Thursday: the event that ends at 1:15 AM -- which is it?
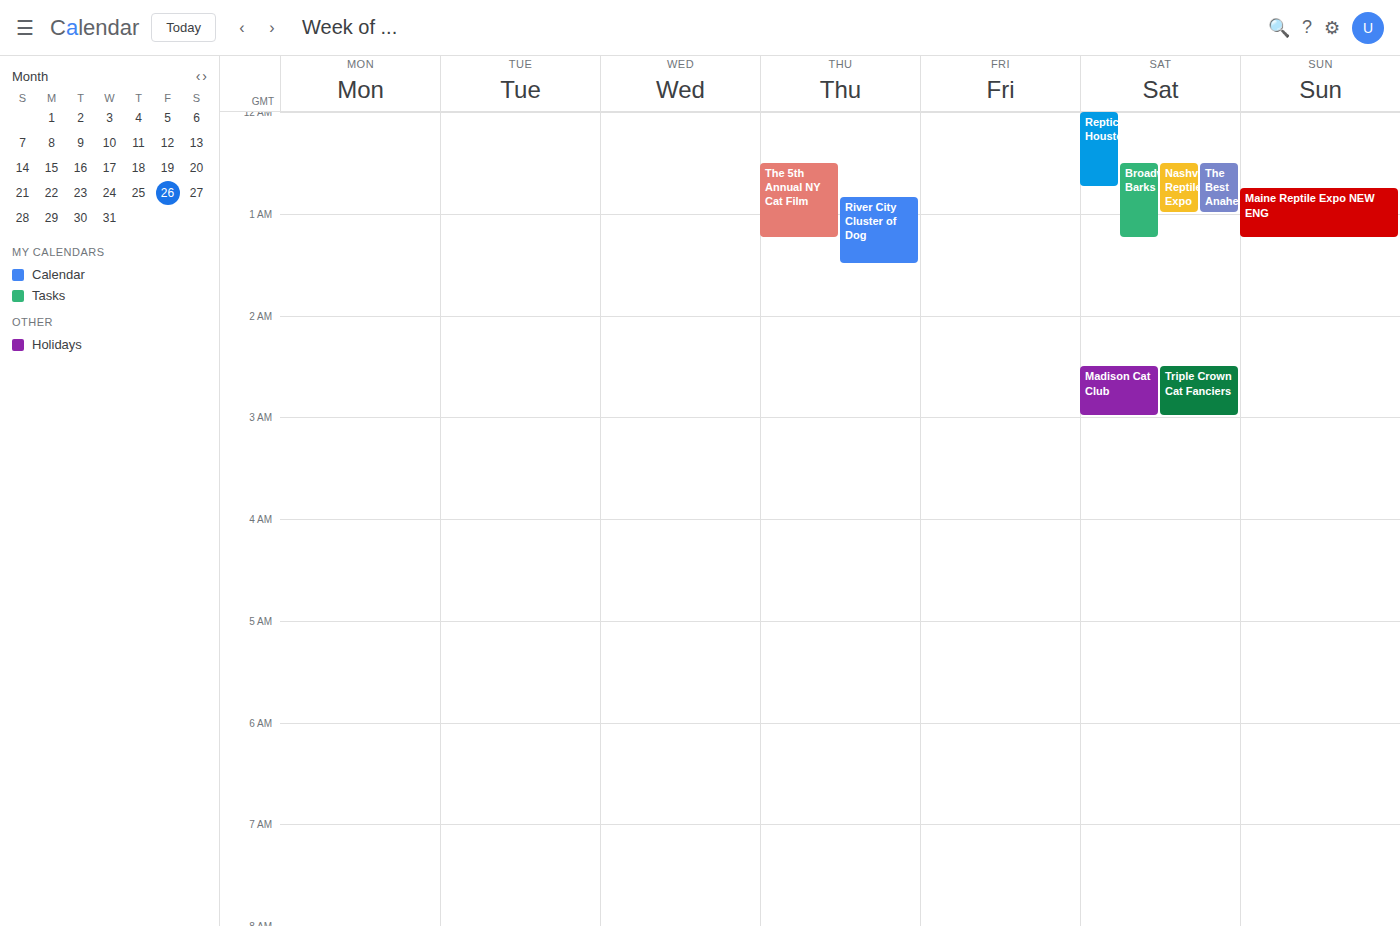
"The 5th Annual NY Cat Film"